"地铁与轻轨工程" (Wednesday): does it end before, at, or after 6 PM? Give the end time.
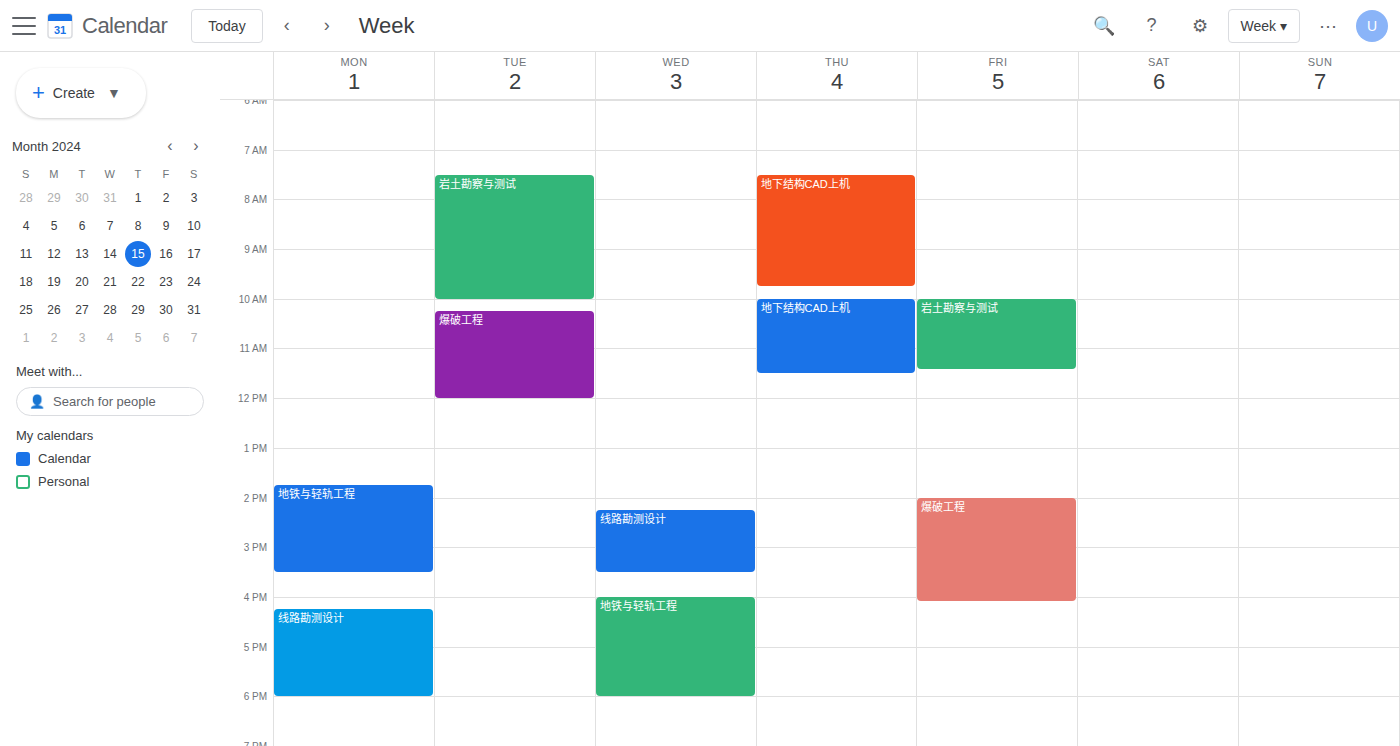
6:00 PM -- exactly at 6 PM, on the 6 PM line.